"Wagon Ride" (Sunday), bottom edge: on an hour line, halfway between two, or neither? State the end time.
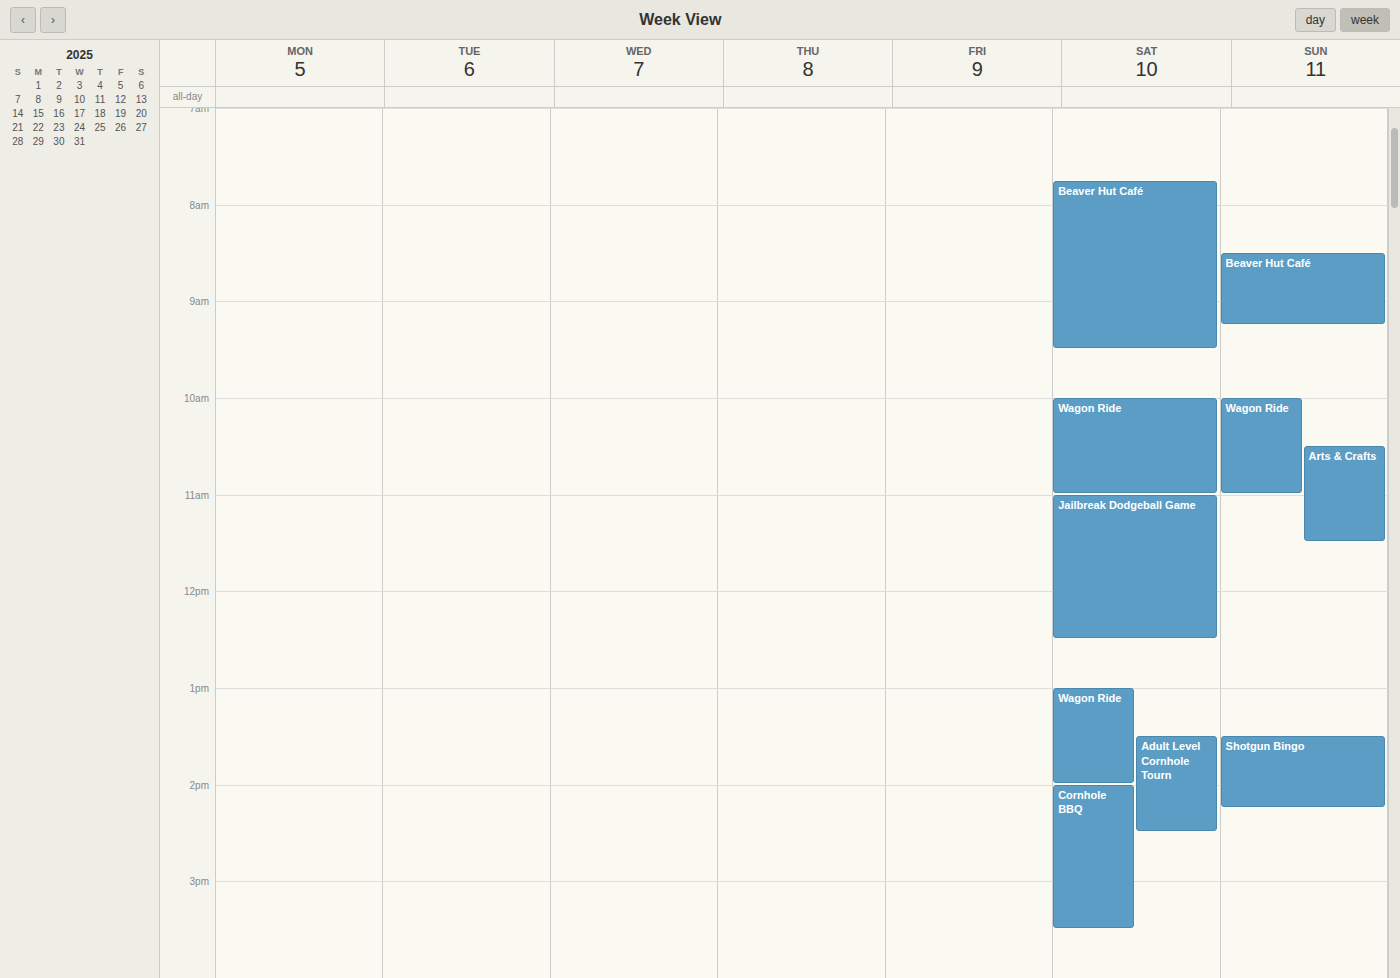
11:00 AM -- exactly on the 11 AM line.